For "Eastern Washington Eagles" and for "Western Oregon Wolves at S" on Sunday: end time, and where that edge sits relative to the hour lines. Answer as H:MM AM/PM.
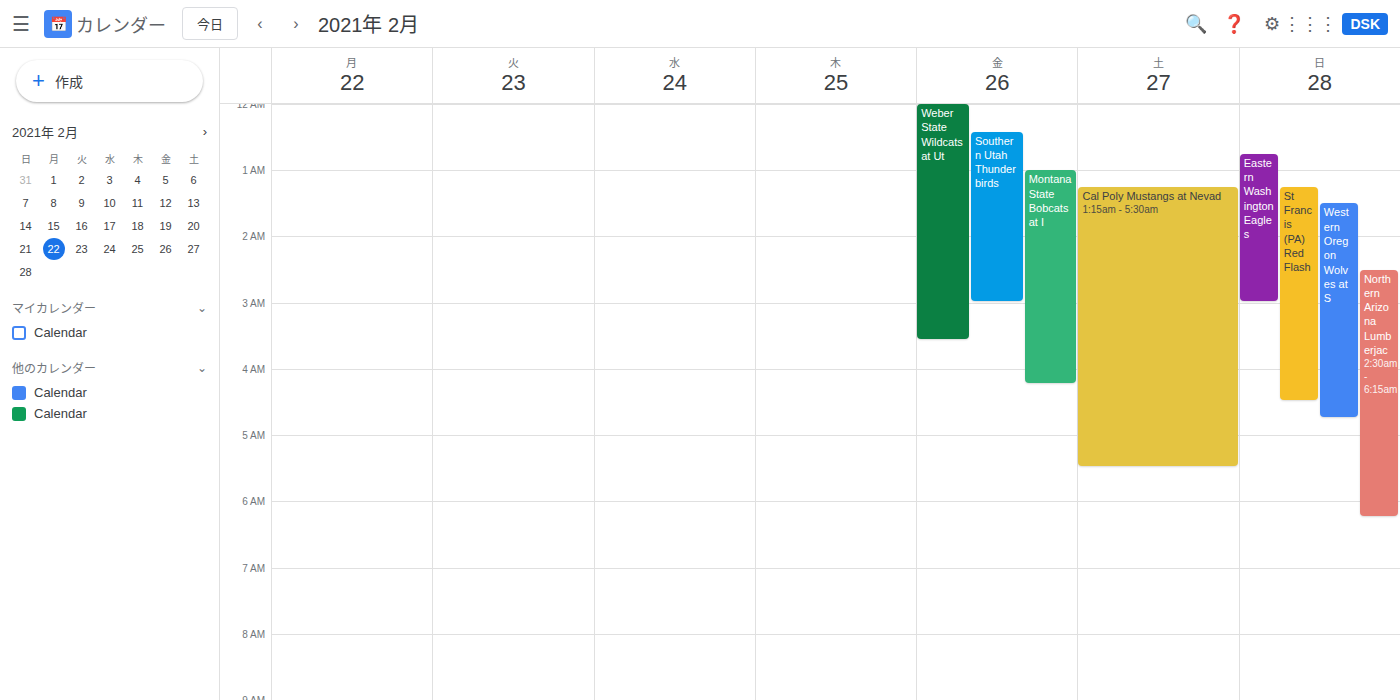
"Eastern Washington Eagles": 3:00 AM, exactly on the 3 AM line. "Western Oregon Wolves at S": 4:45 AM, neither: three quarters of the way from the 4 AM line to the 5 AM line.